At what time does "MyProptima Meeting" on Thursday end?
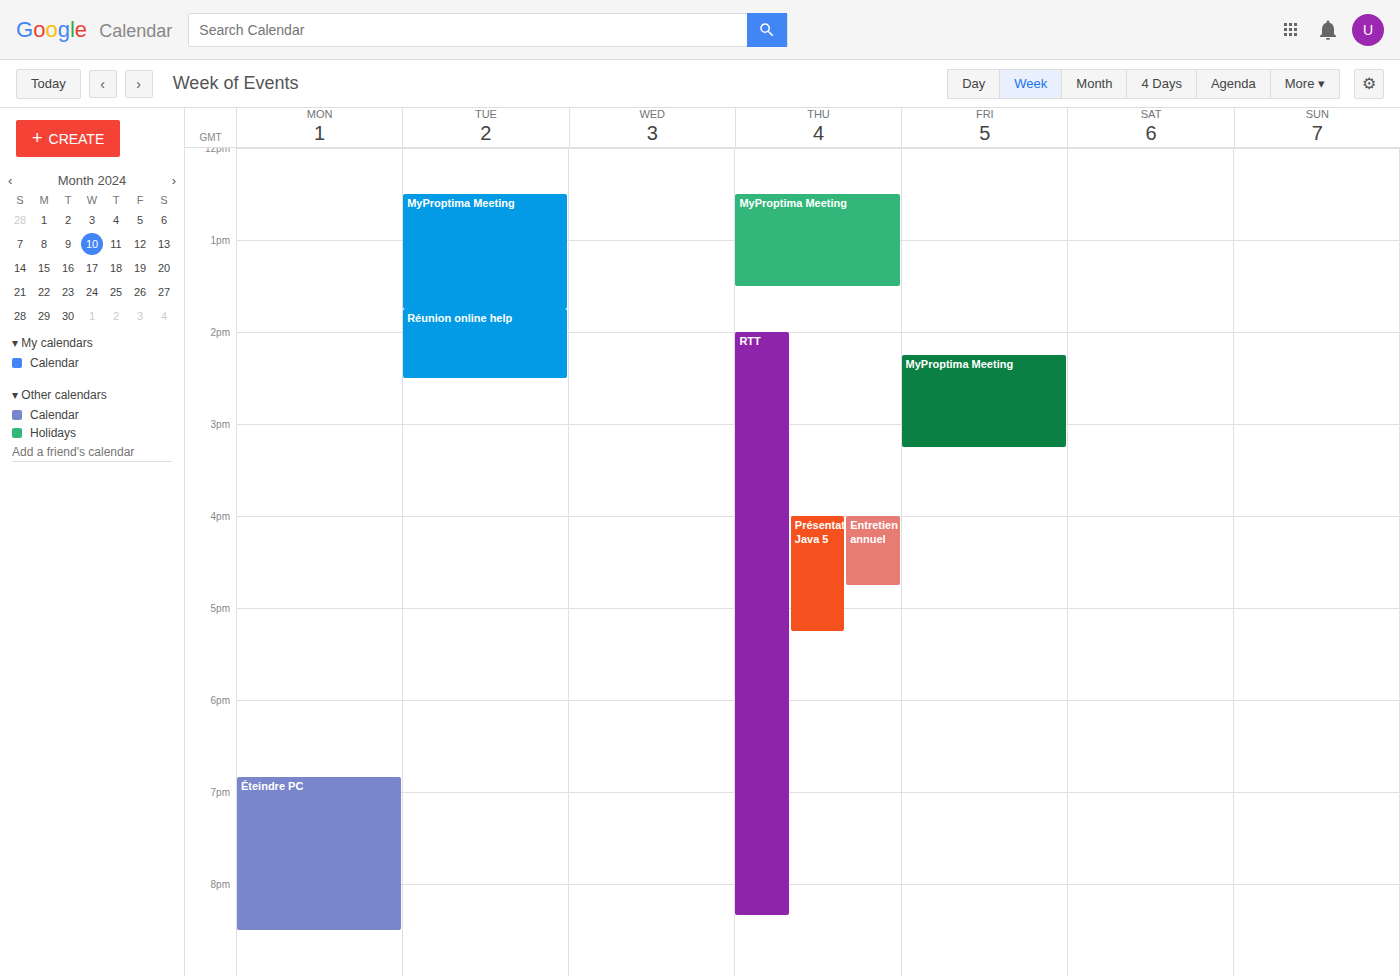
1:30 PM